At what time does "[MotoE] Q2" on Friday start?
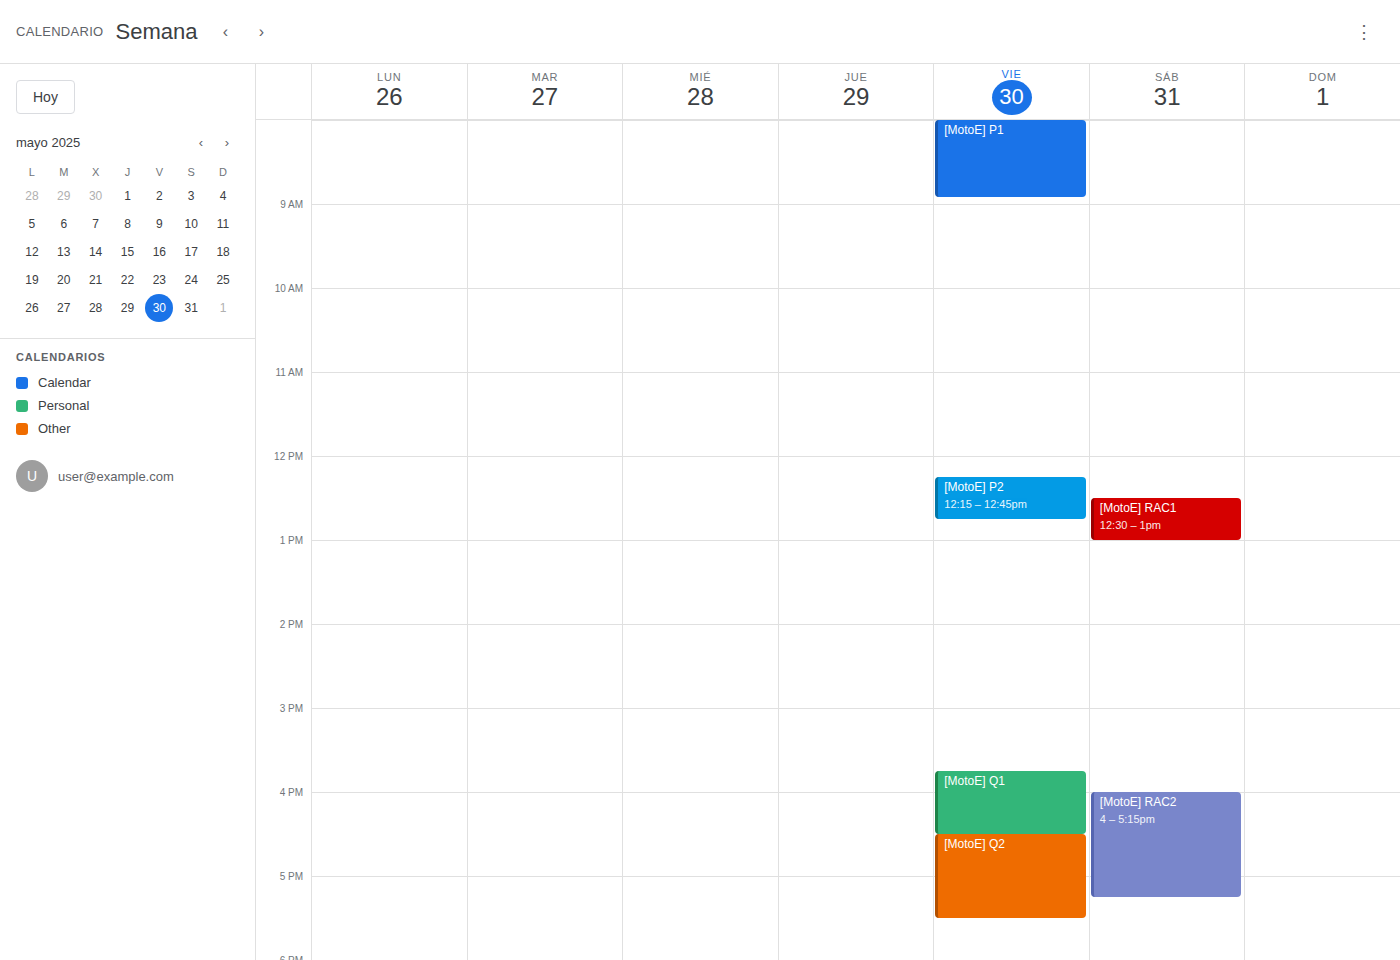
4:30 PM